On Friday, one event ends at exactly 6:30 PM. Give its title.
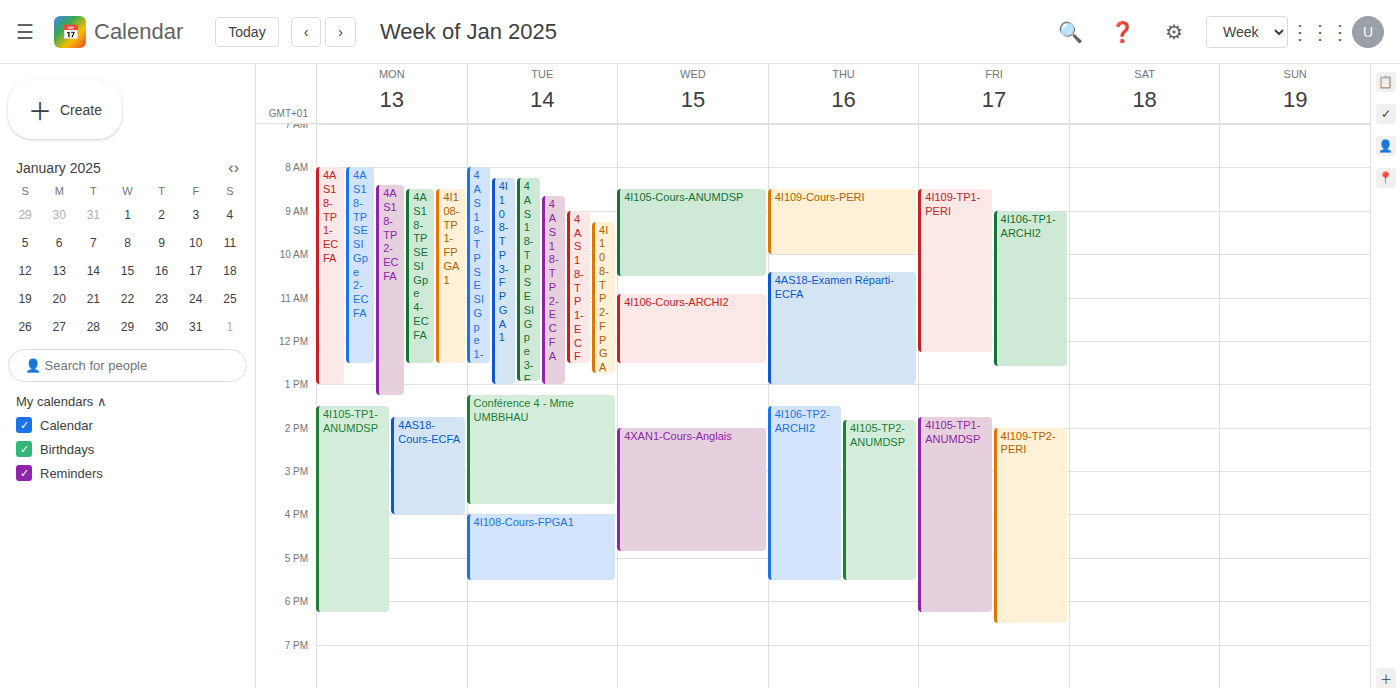
"4I109-TP2-PERI"